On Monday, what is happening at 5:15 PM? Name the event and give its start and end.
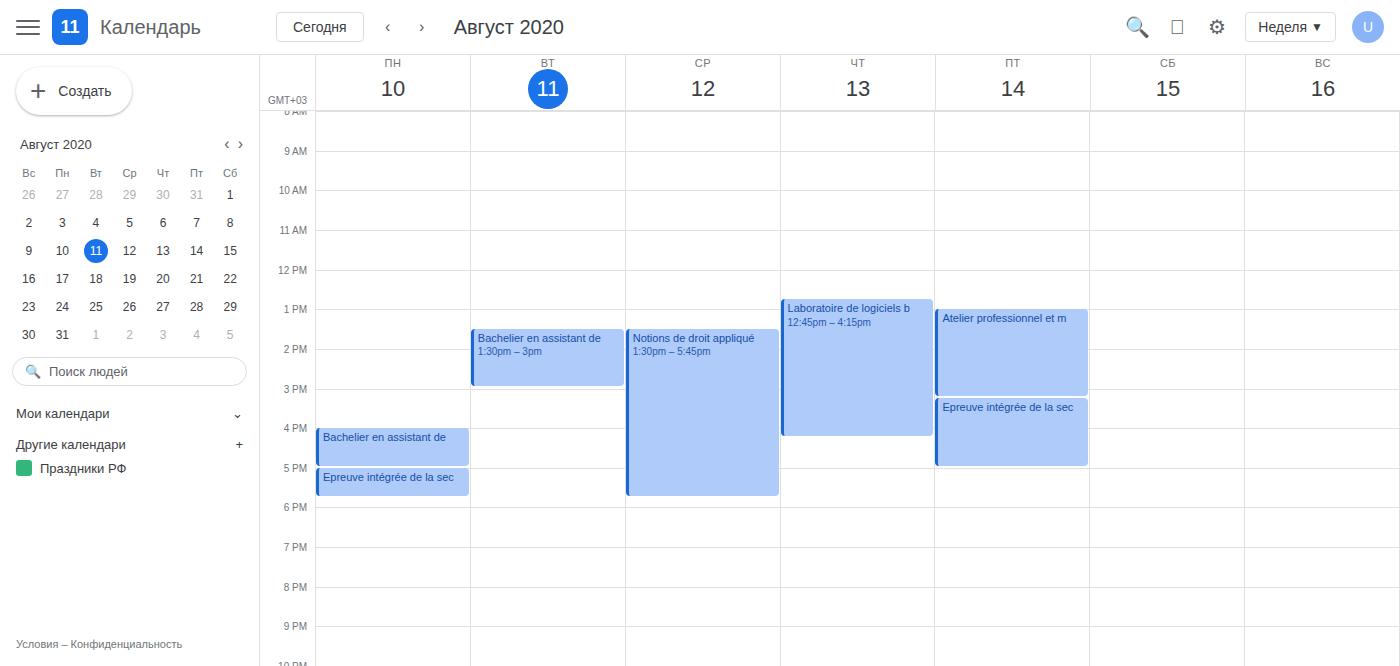
"Epreuve intégrée de la sec", 5:00 PM to 5:45 PM